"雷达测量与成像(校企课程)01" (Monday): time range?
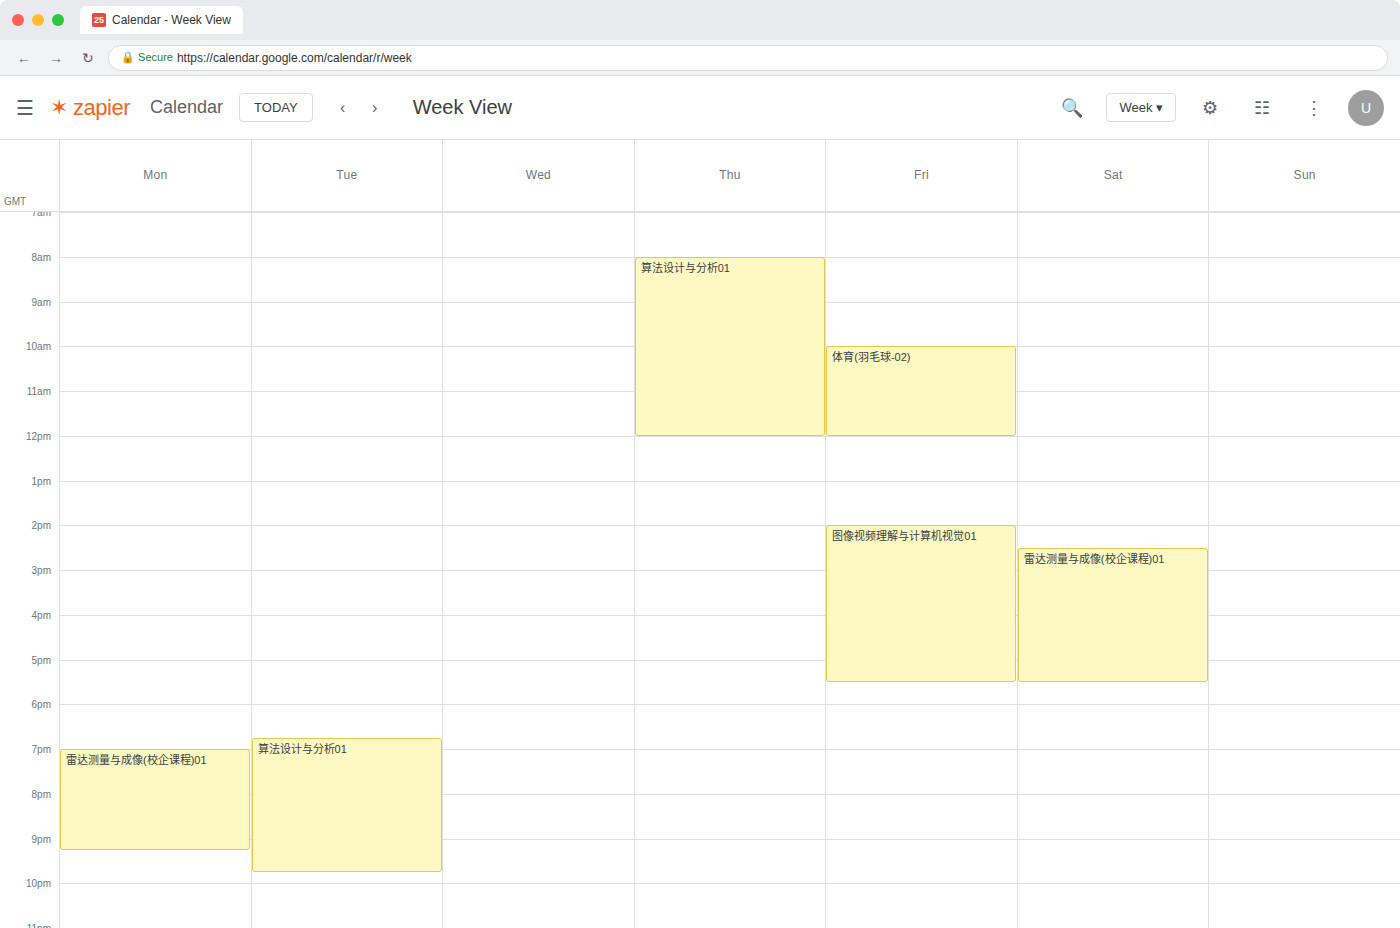
19:00 to 21:15